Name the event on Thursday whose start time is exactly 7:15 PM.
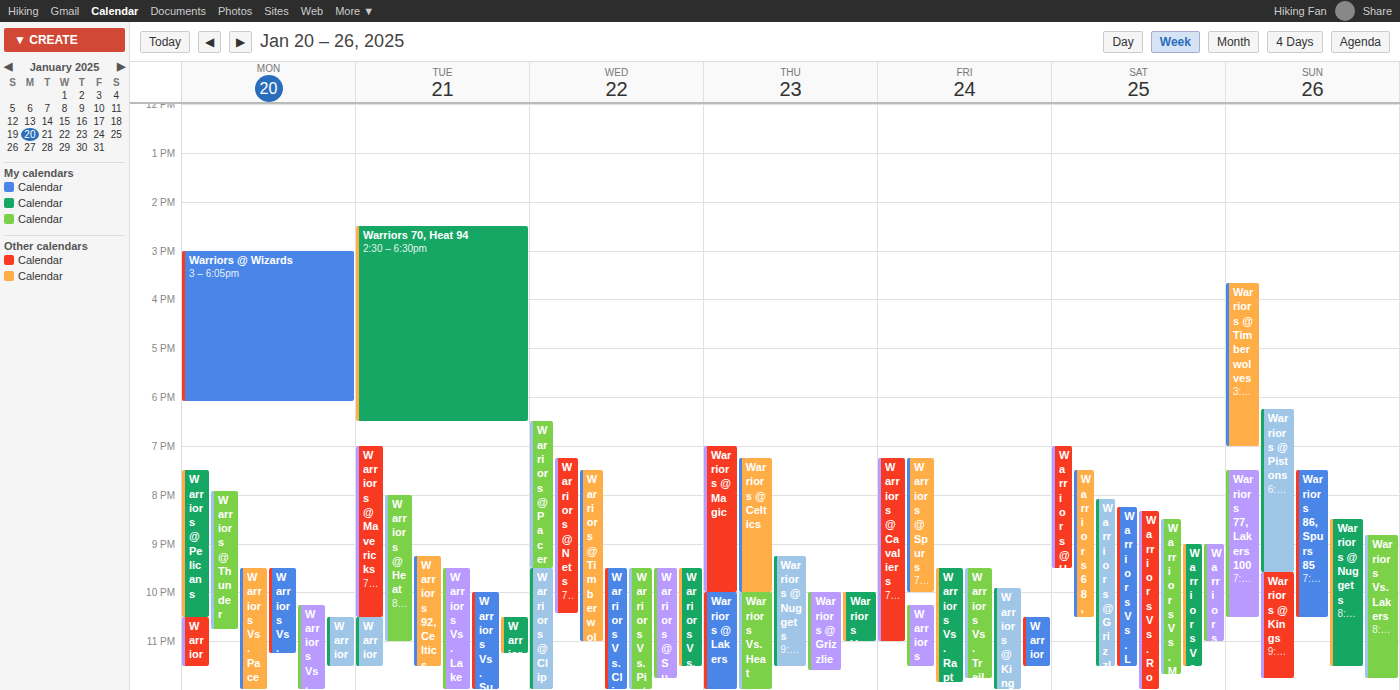
"Warriors @ Celtics"